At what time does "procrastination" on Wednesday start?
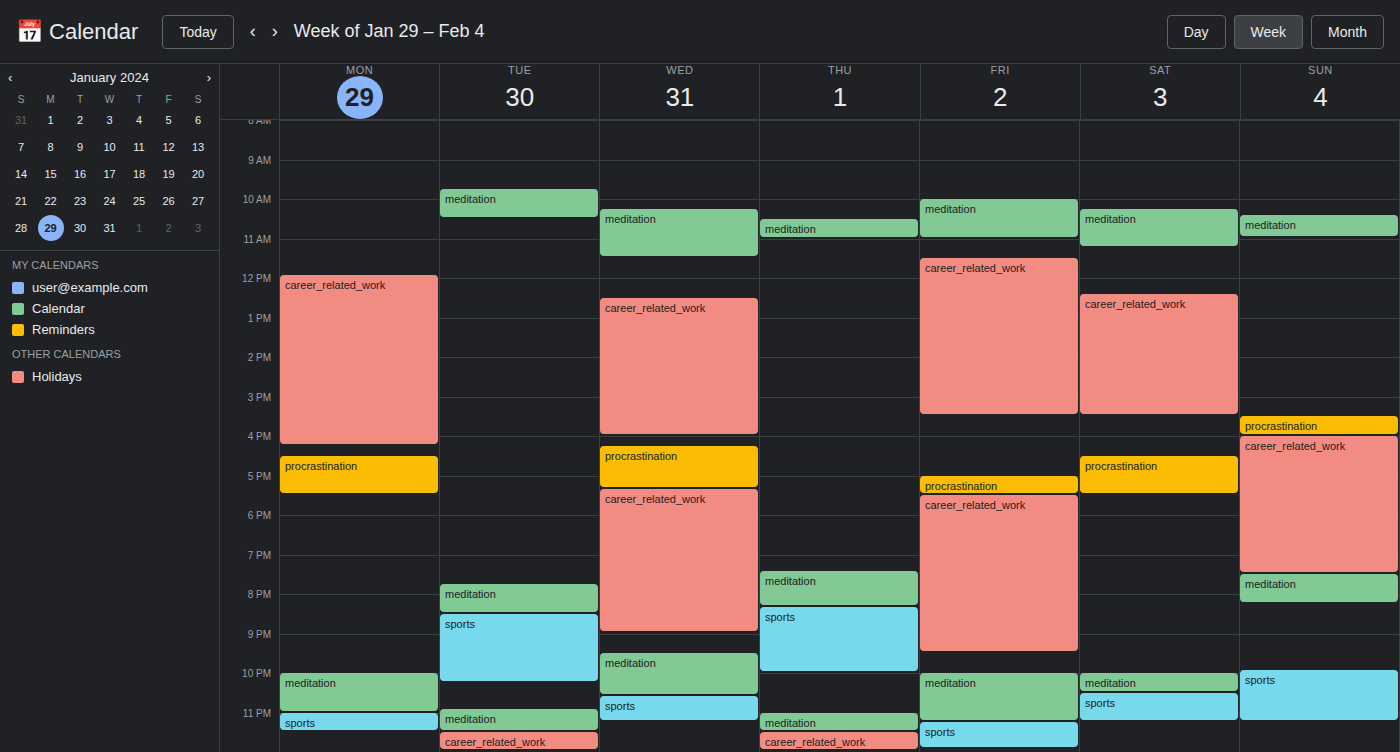
4:15 PM